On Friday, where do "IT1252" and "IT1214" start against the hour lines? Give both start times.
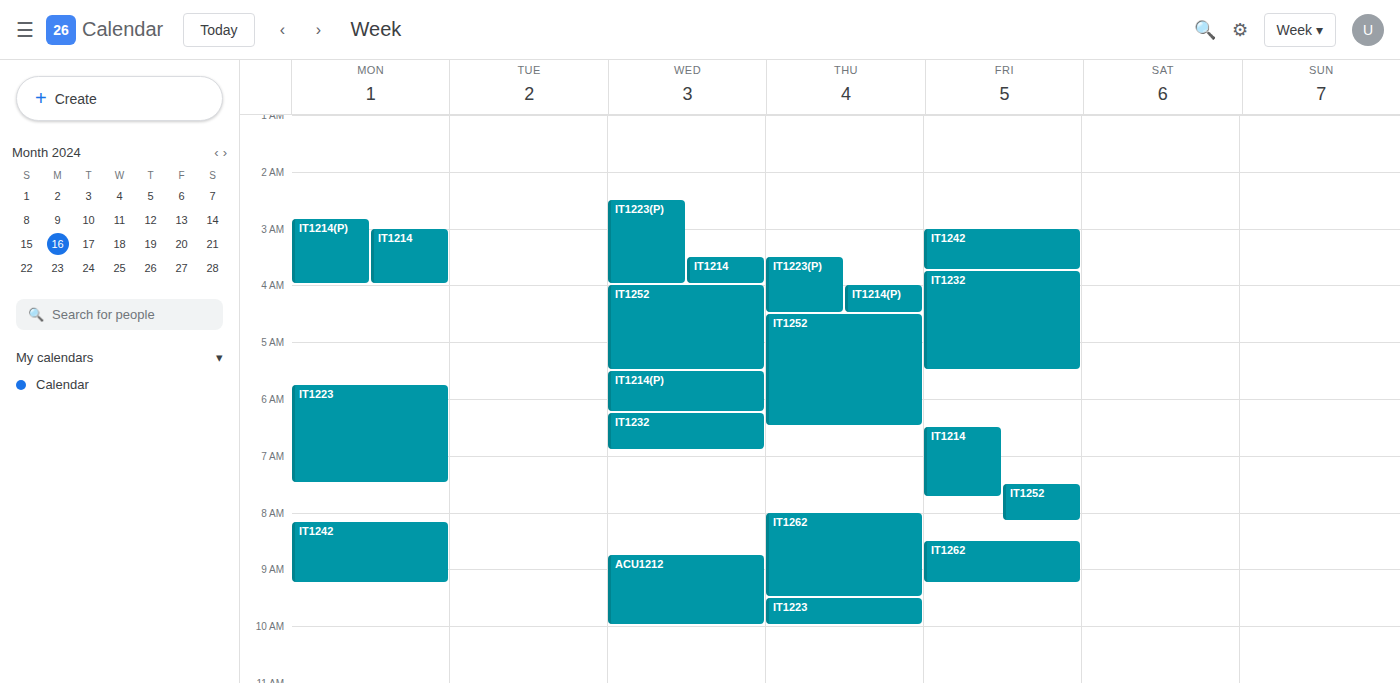
"IT1252": 7:30 AM, halfway between the 7 AM and 8 AM lines. "IT1214": 6:30 AM, halfway between the 6 AM and 7 AM lines.